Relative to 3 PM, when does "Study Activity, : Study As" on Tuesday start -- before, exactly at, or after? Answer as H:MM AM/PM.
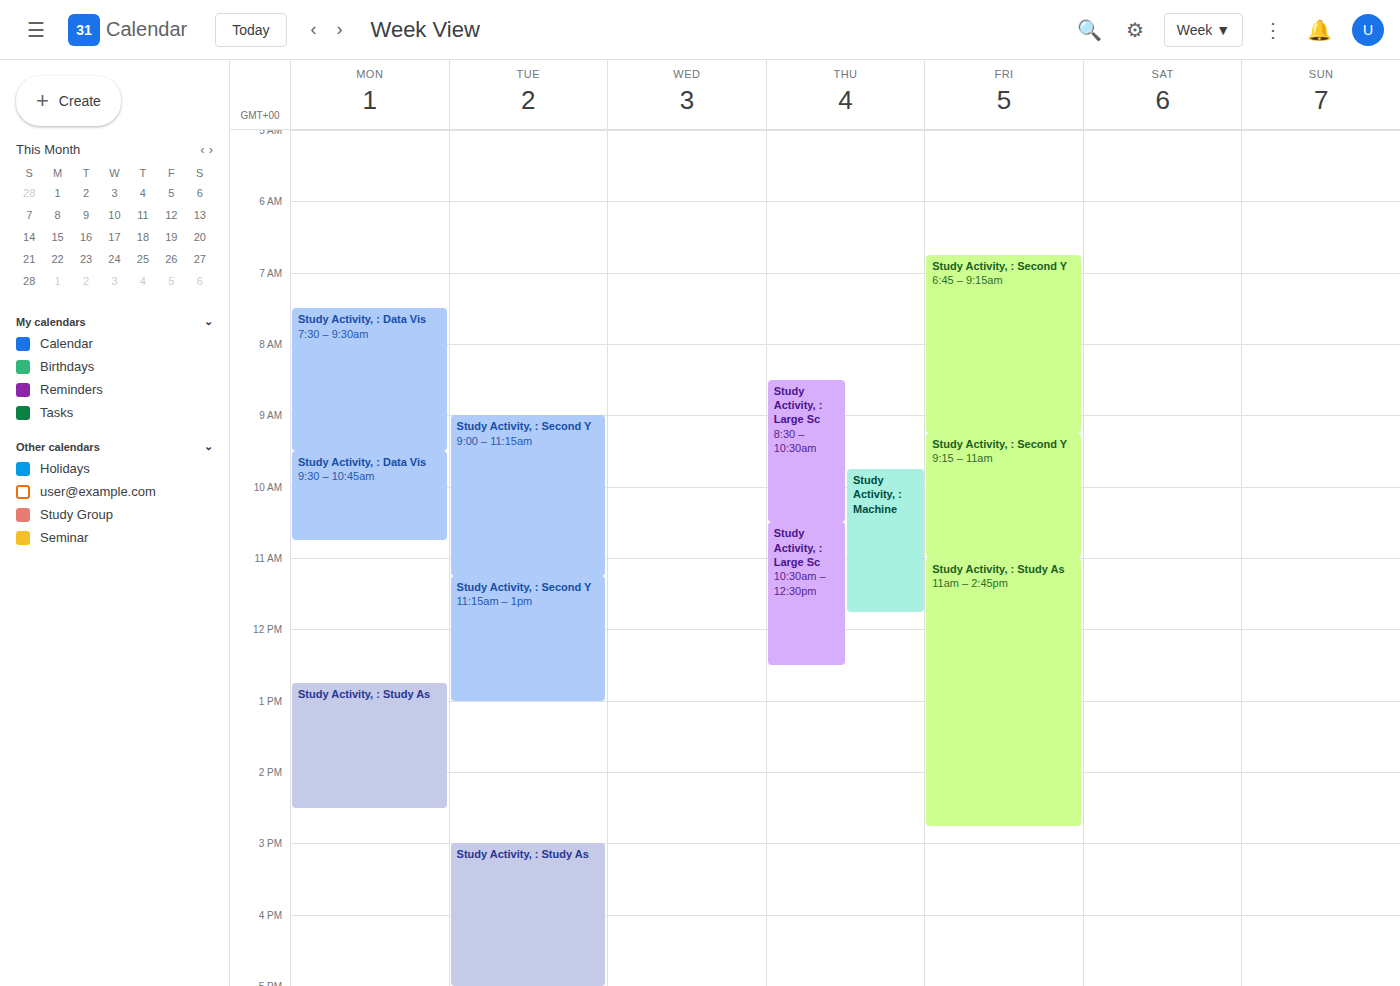
3:00 PM -- exactly at 3 PM, on the 3 PM line.